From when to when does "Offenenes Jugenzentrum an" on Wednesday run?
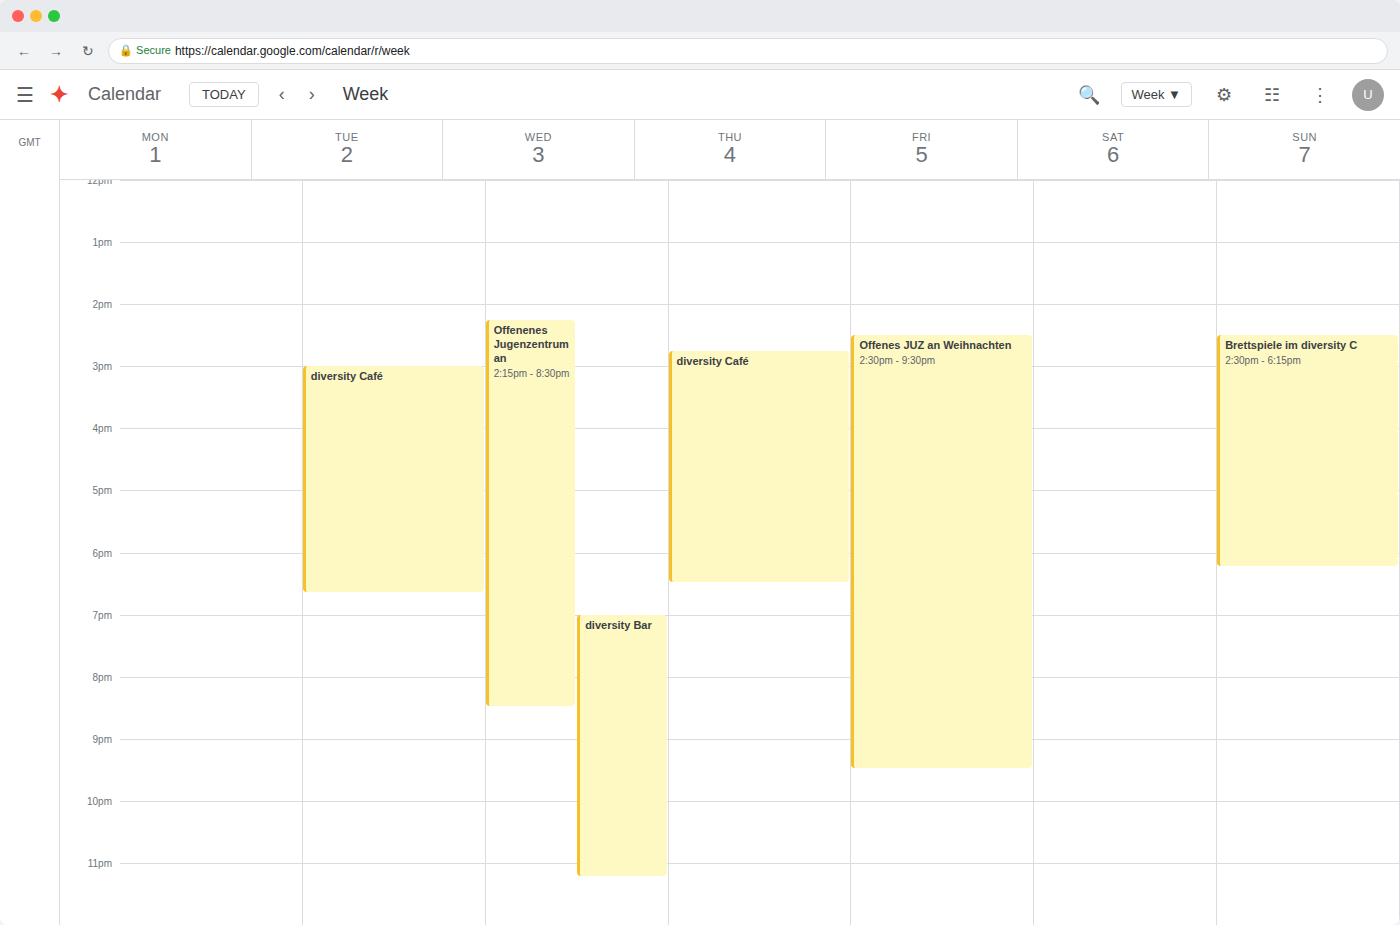
2:15 PM to 8:30 PM